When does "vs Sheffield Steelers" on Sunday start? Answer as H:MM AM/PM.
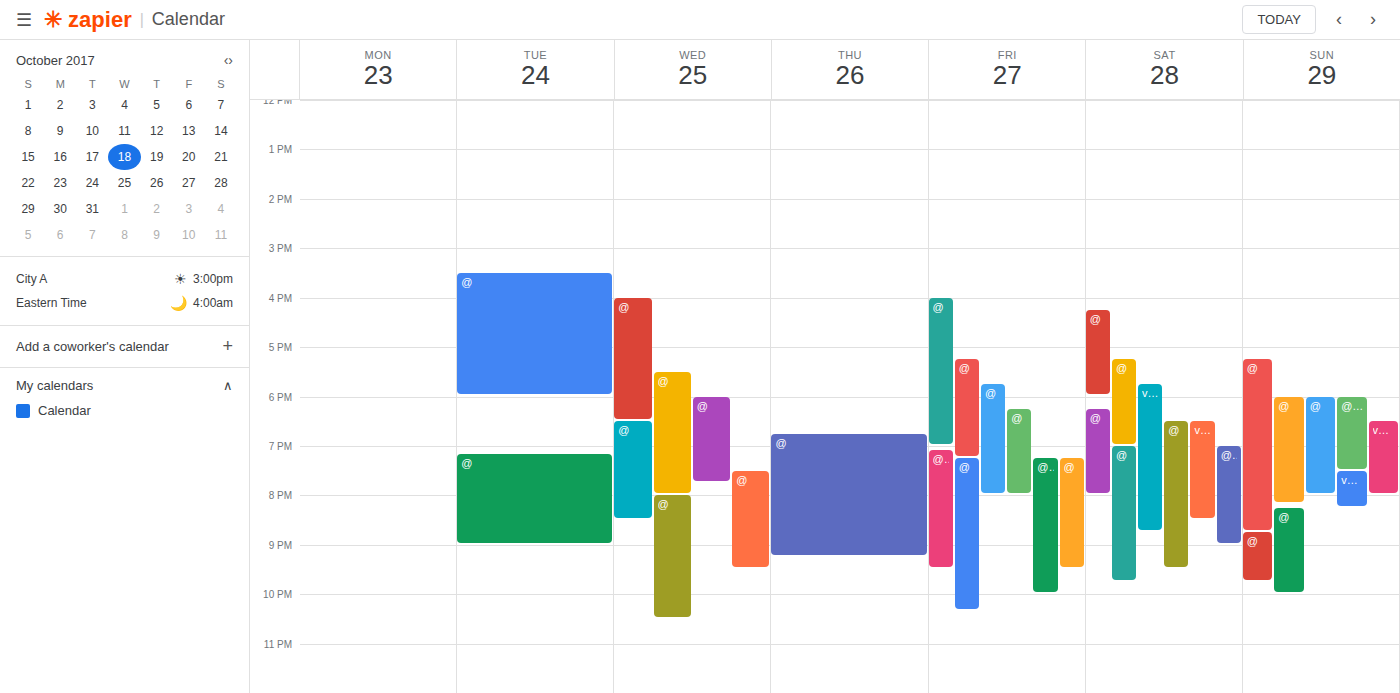
7:30 PM